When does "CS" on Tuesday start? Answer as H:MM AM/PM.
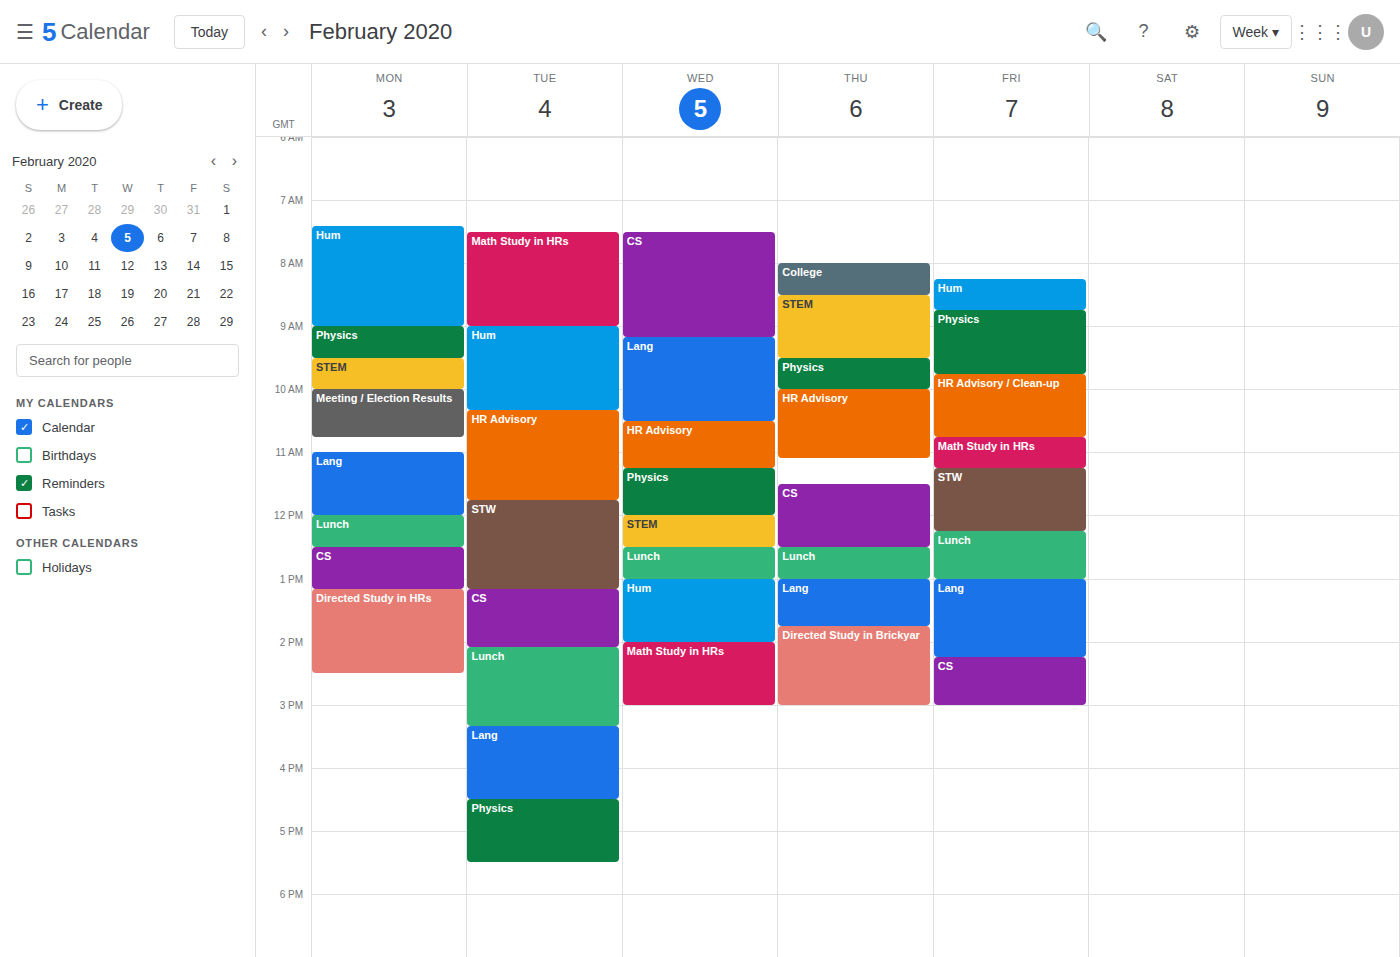
1:10 PM